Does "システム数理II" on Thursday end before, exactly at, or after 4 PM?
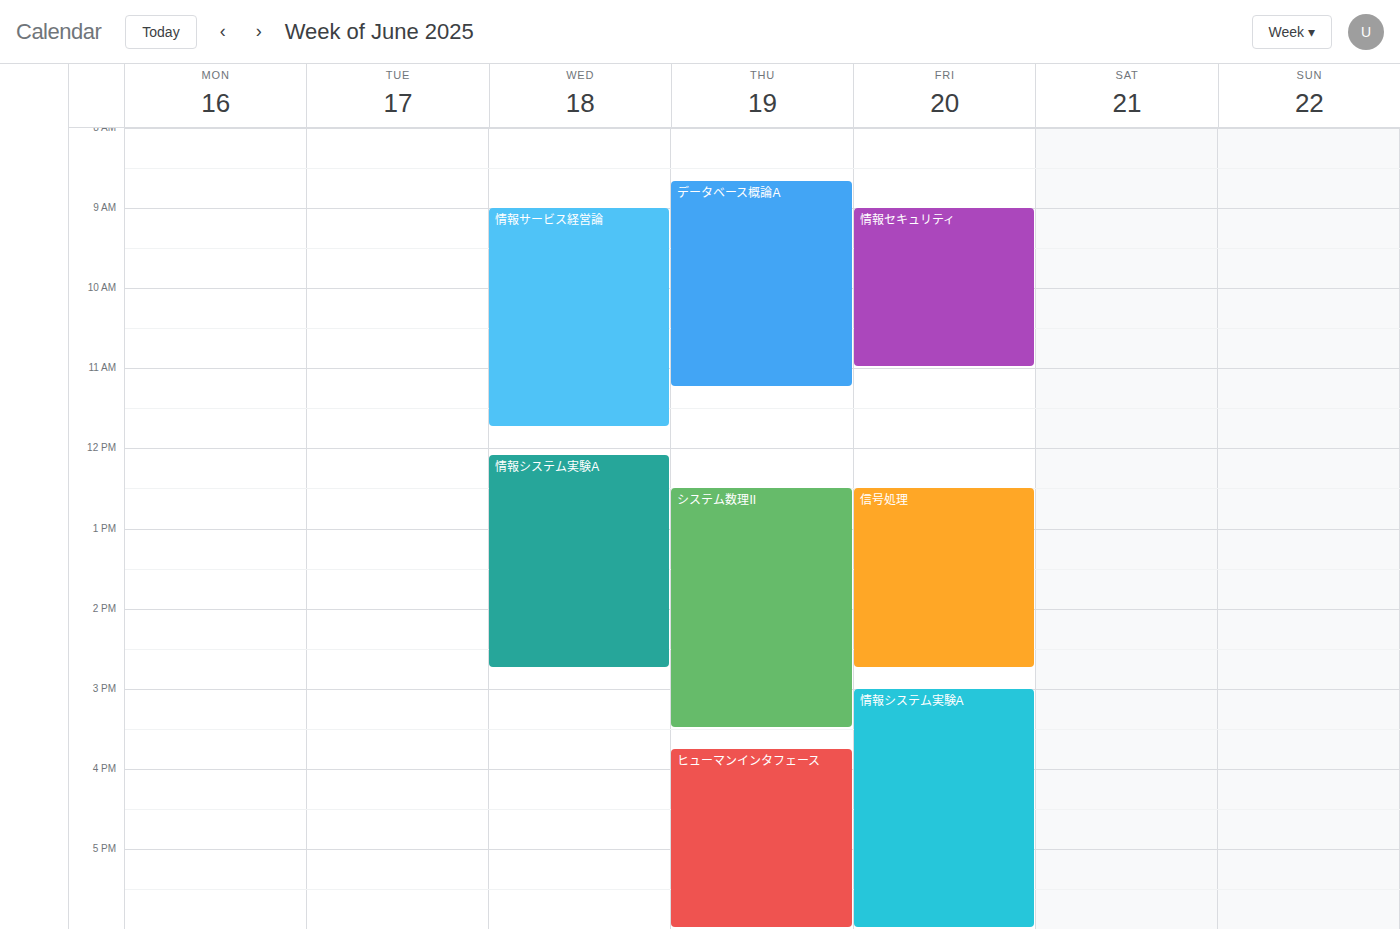
3:30 PM -- before 4 PM, 30 minutes above the 4 PM line.